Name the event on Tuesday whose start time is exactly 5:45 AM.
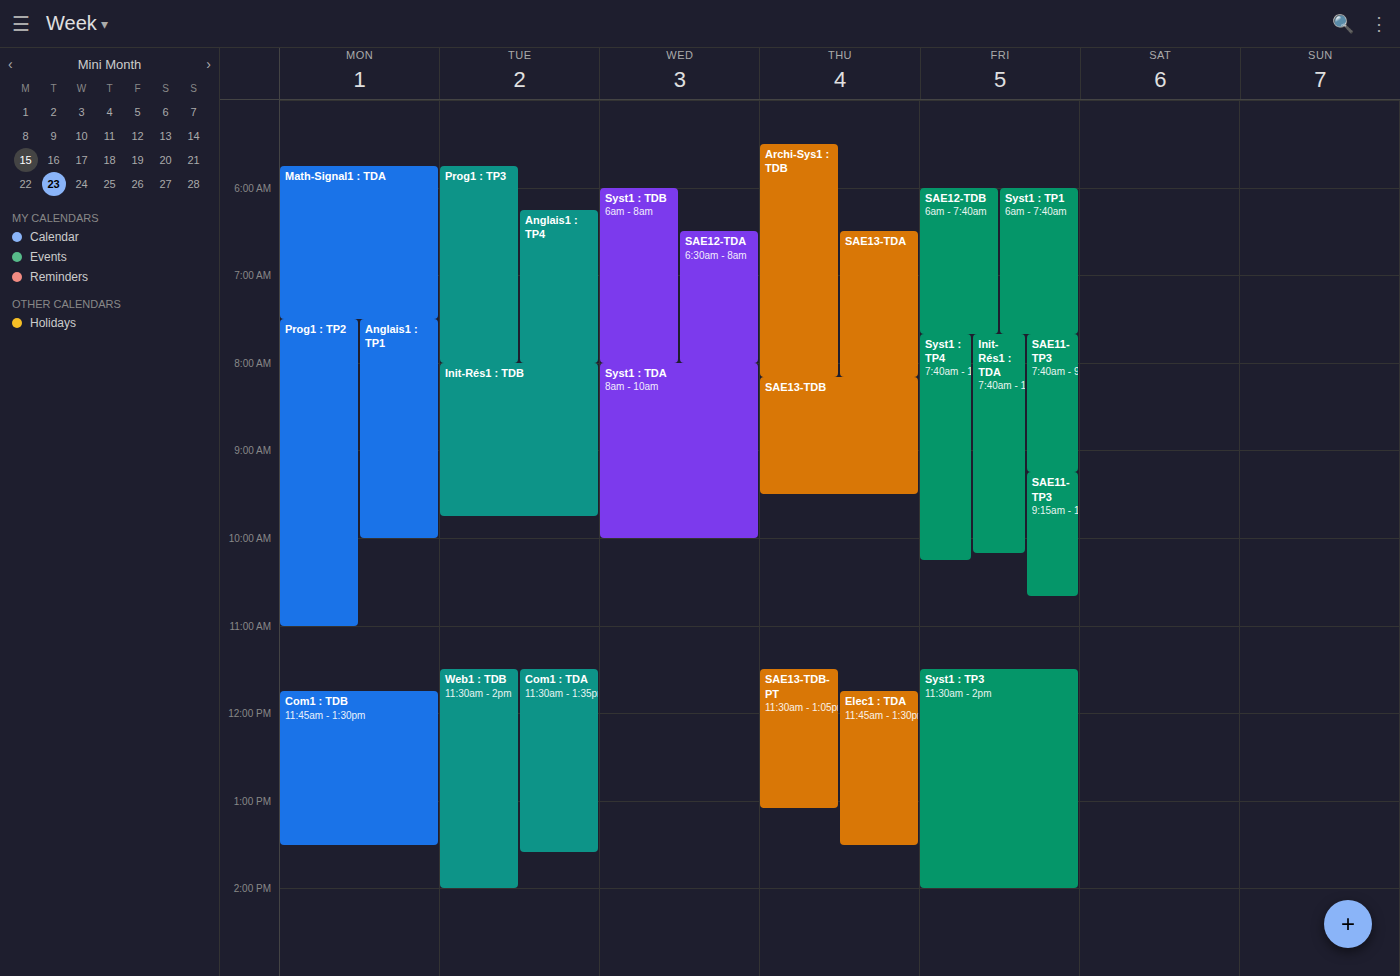
"Prog1 : TP3"